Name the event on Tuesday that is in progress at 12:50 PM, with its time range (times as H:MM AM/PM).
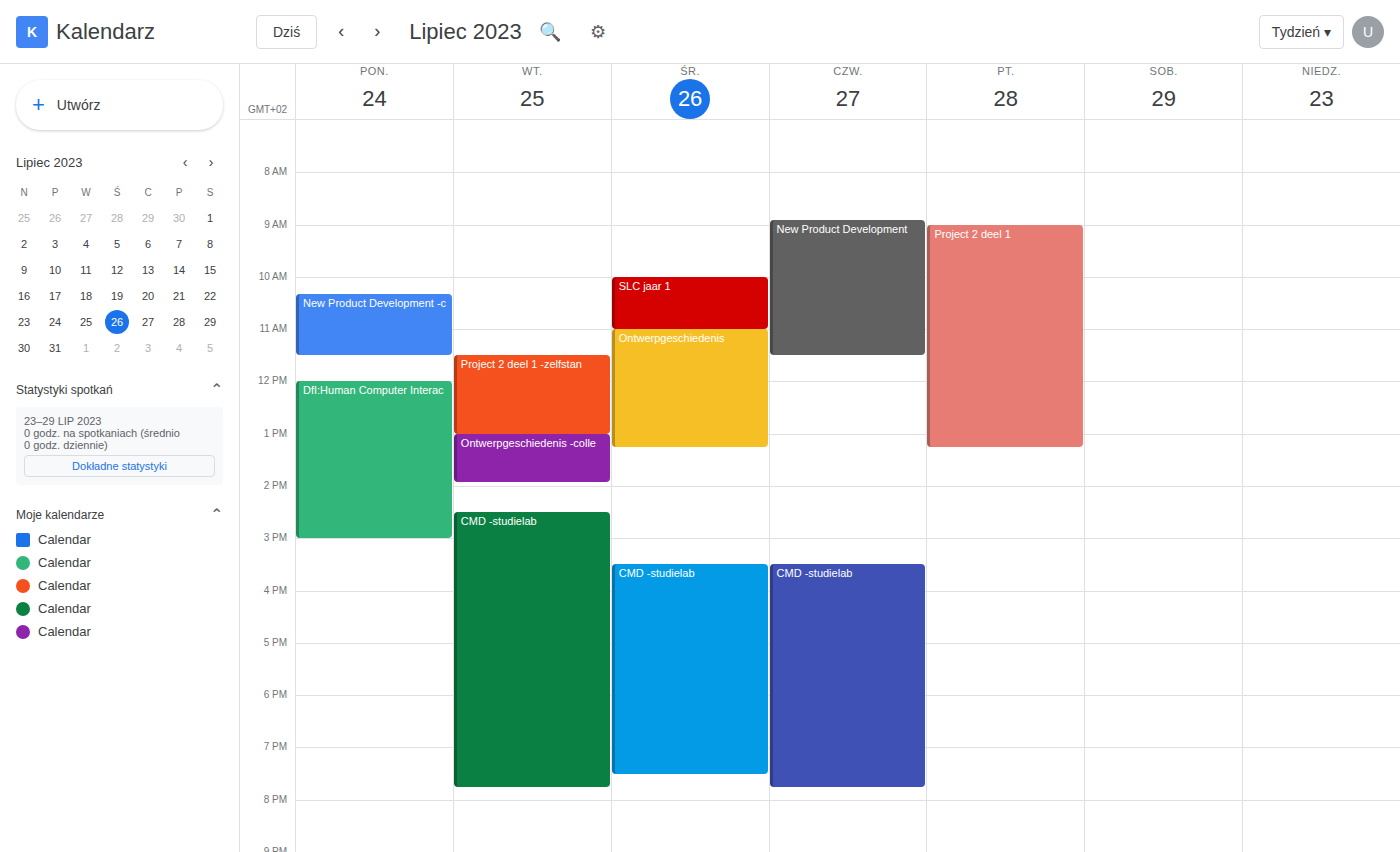
"Project 2 deel 1 -zelfstan", 11:30 AM to 1:00 PM